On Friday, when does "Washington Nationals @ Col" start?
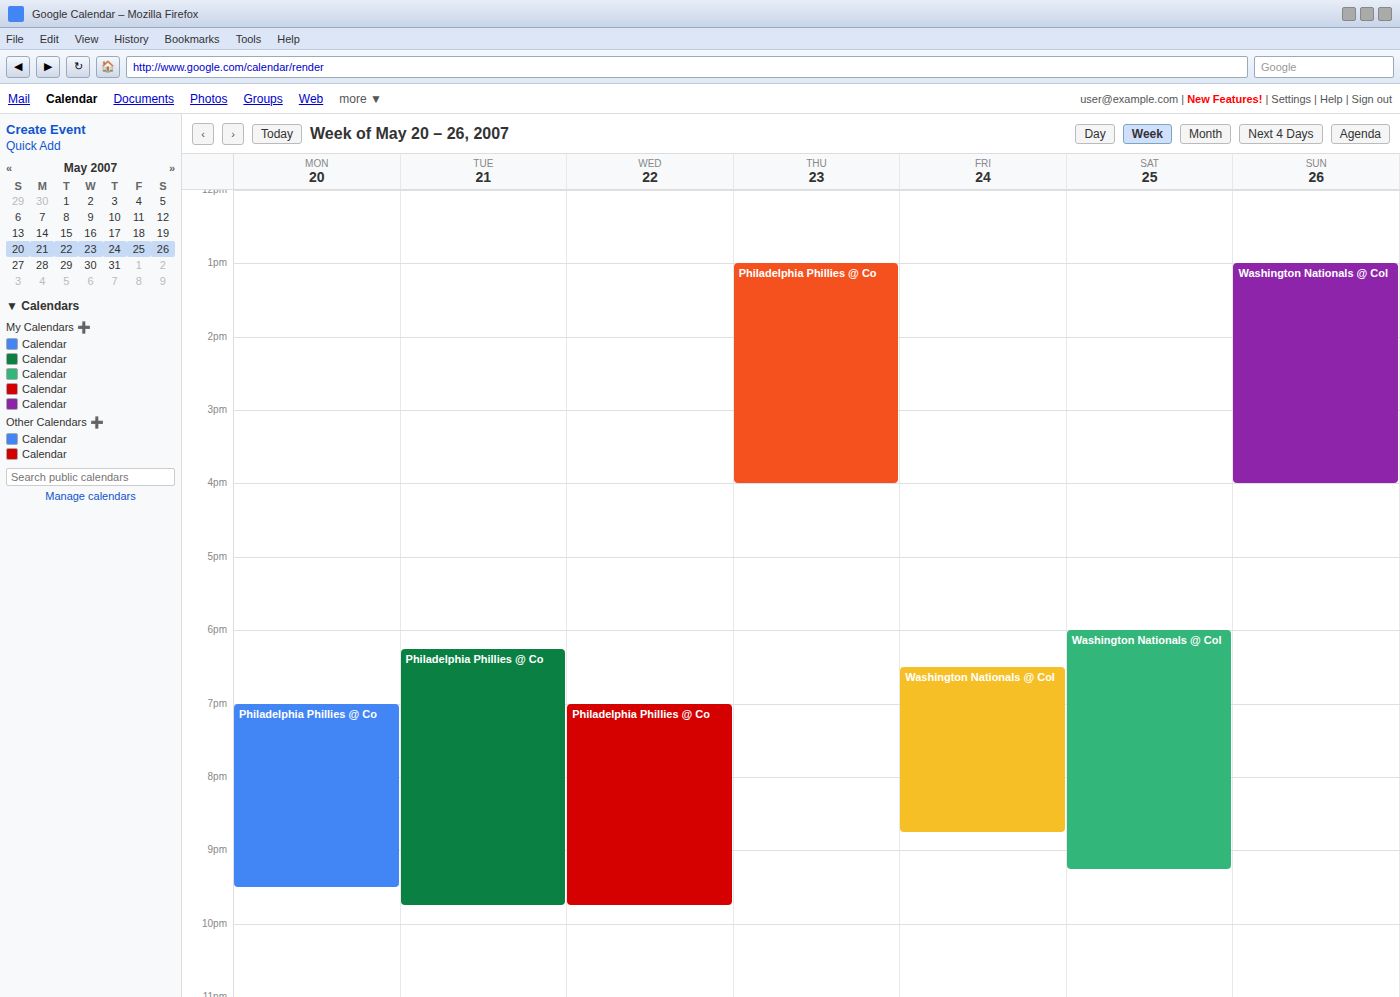
6:30 PM